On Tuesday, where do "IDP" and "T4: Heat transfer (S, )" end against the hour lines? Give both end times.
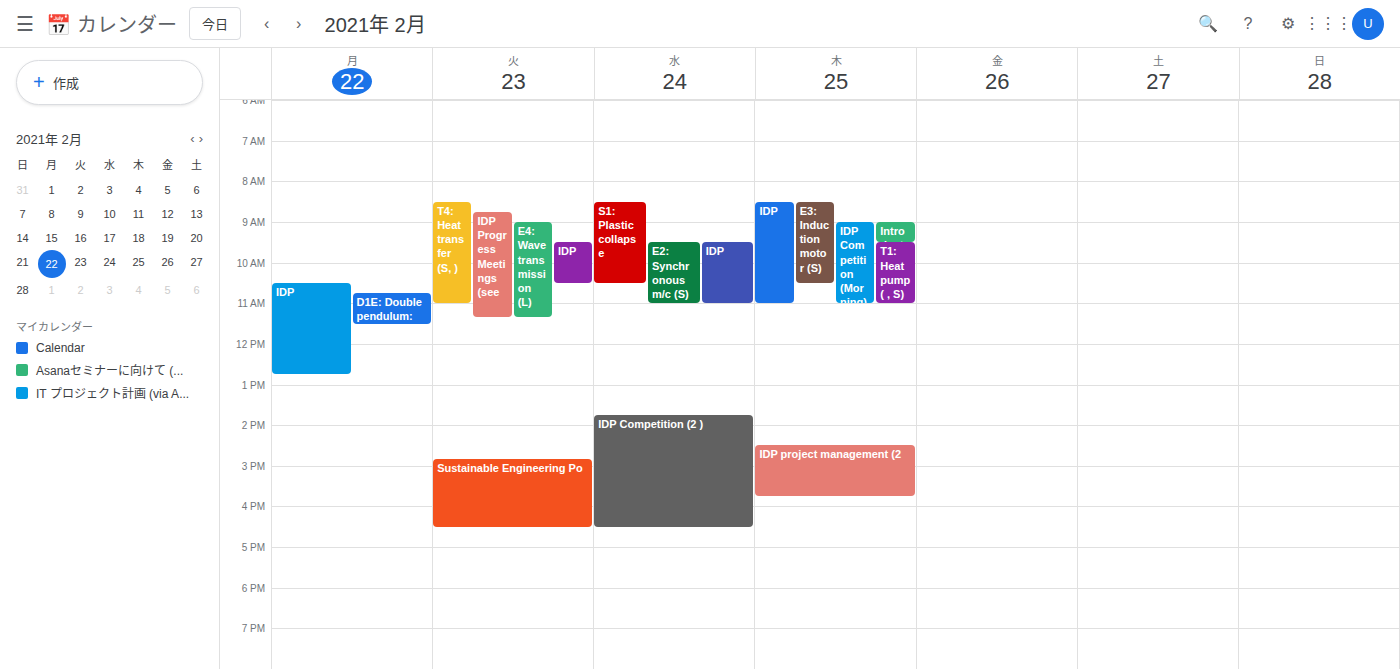
"IDP": 10:30, halfway between the 10:00 and 11:00 lines. "T4: Heat transfer (S, )": 11:00, exactly on the 11:00 line.